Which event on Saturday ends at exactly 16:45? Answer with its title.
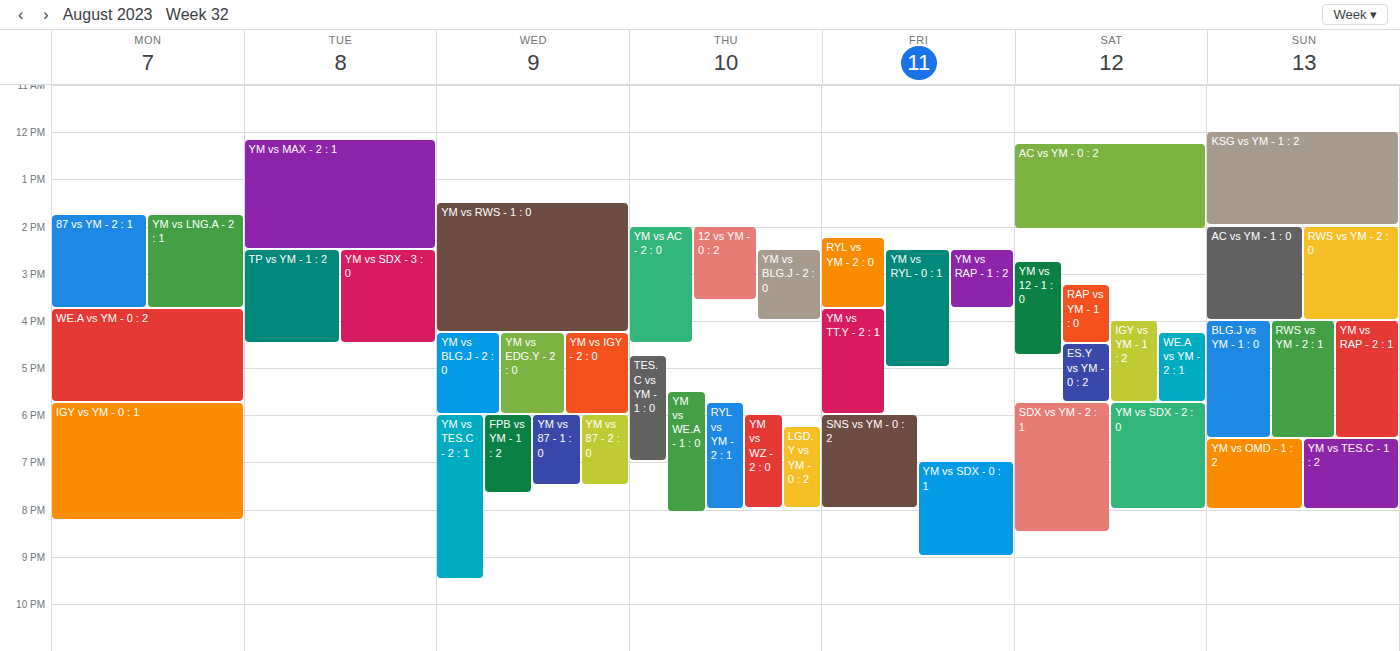
"YM vs 12 - 1 : 0"